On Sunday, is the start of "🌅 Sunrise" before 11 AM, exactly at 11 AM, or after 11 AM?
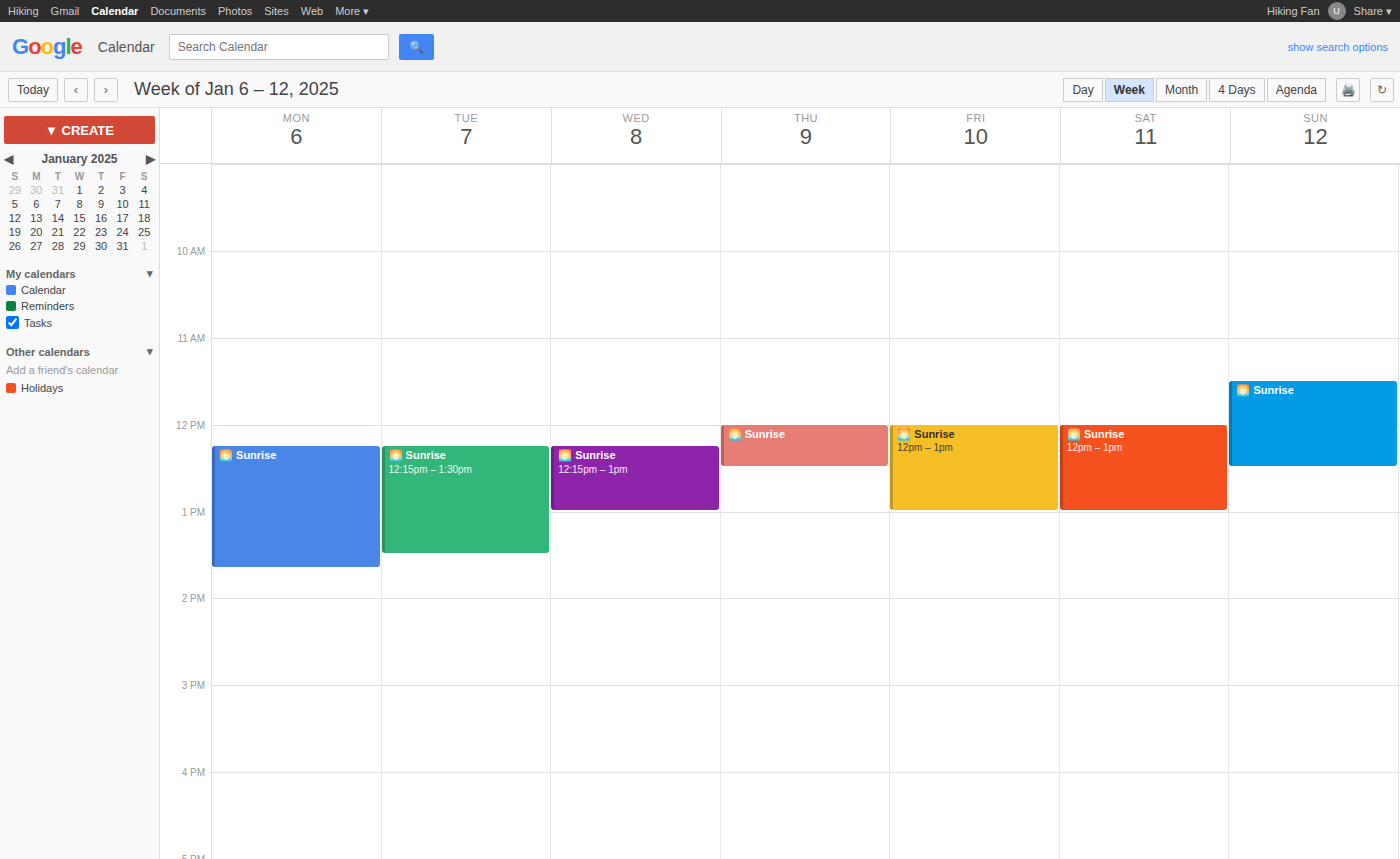
11:30 AM -- after 11 AM, 30 minutes below the 11 AM line.